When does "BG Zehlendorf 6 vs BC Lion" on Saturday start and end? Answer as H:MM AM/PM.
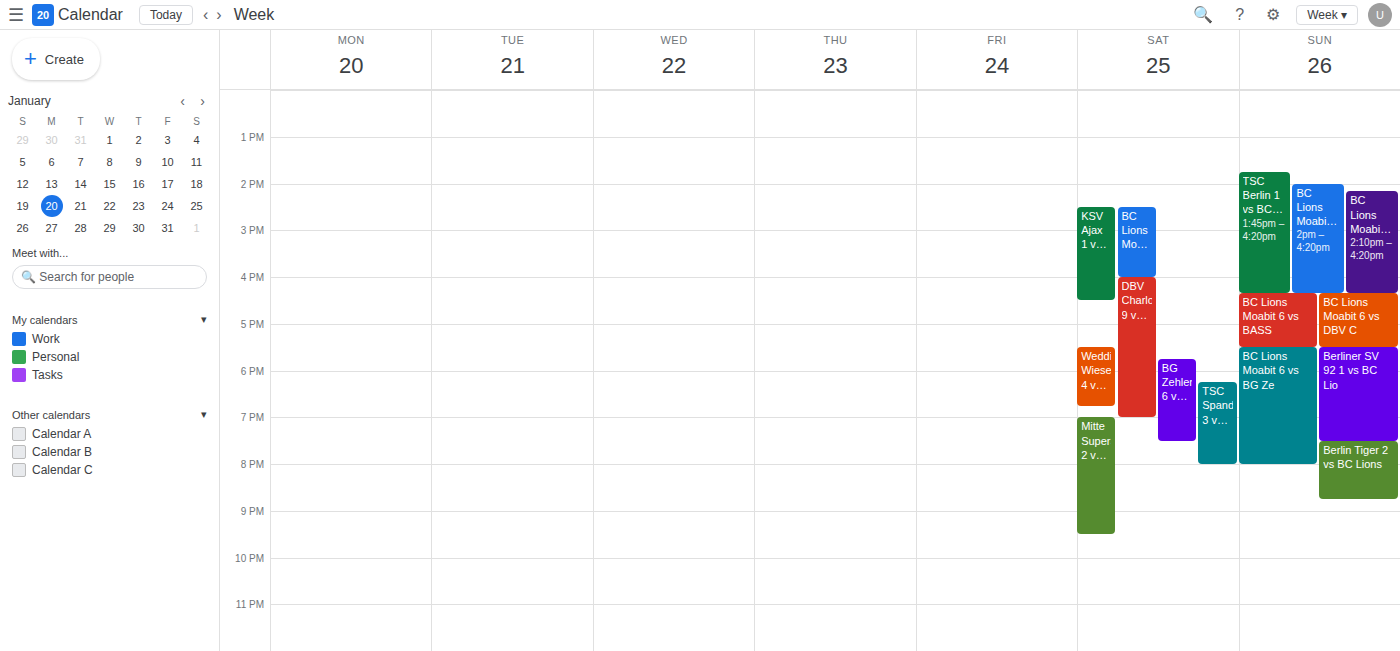
5:45 PM to 7:30 PM